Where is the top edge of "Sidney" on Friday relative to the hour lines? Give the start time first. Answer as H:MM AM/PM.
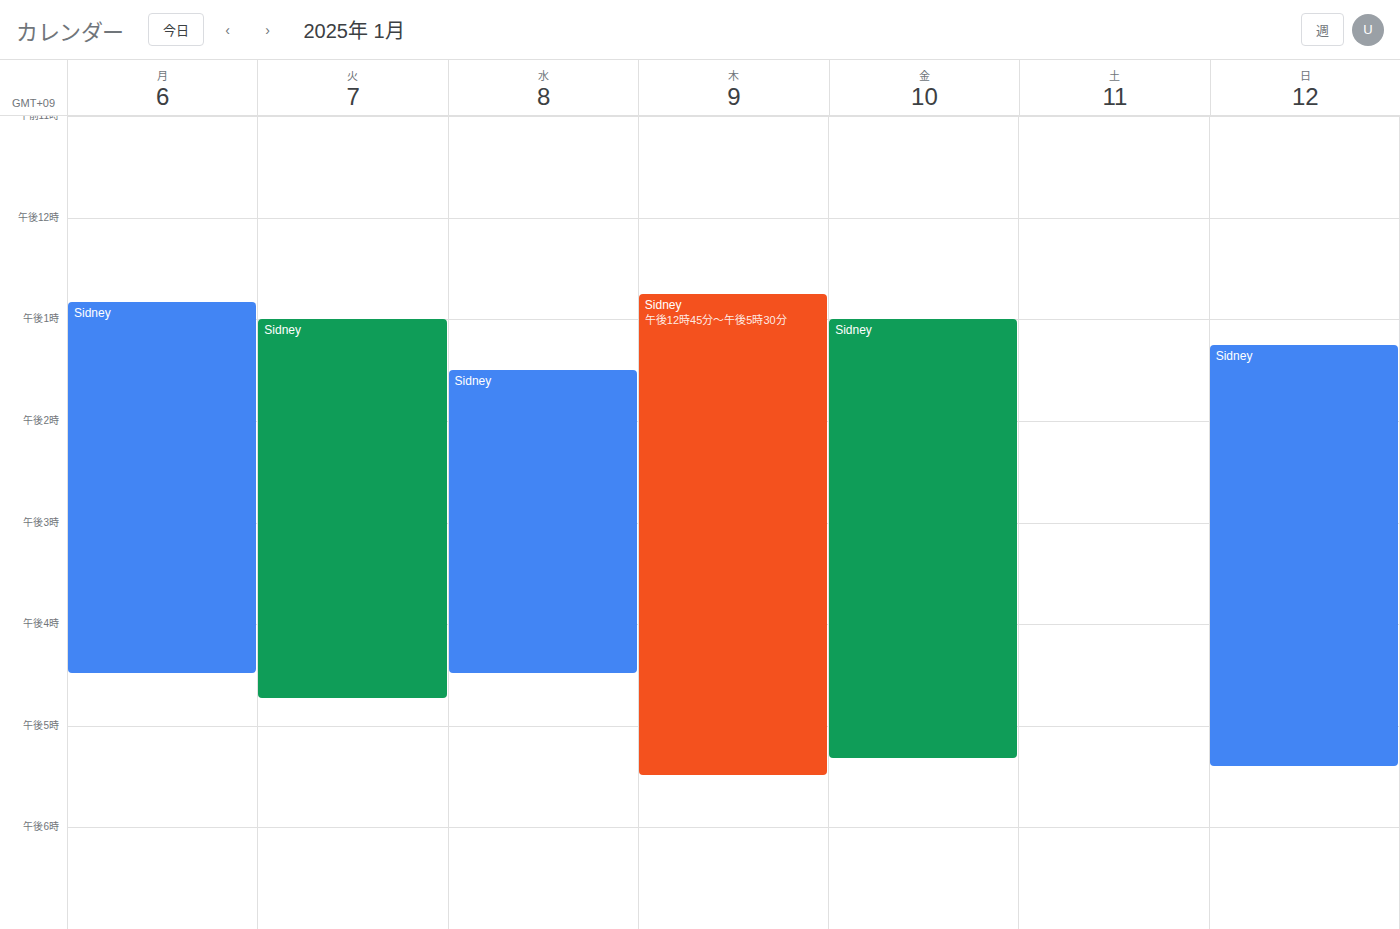
1:00 PM -- exactly on the 1 PM line.